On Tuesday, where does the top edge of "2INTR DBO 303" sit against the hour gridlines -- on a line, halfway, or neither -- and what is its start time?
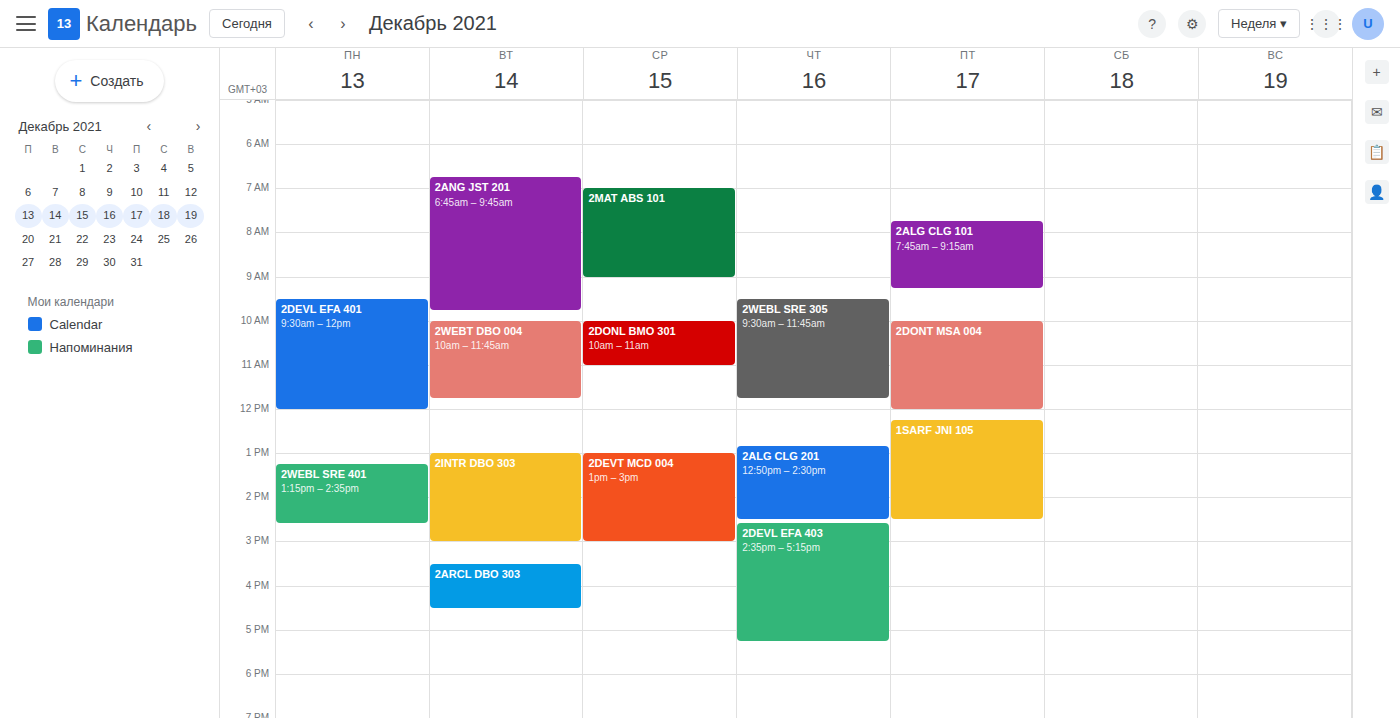
1:00 PM -- exactly on the 1 PM line.